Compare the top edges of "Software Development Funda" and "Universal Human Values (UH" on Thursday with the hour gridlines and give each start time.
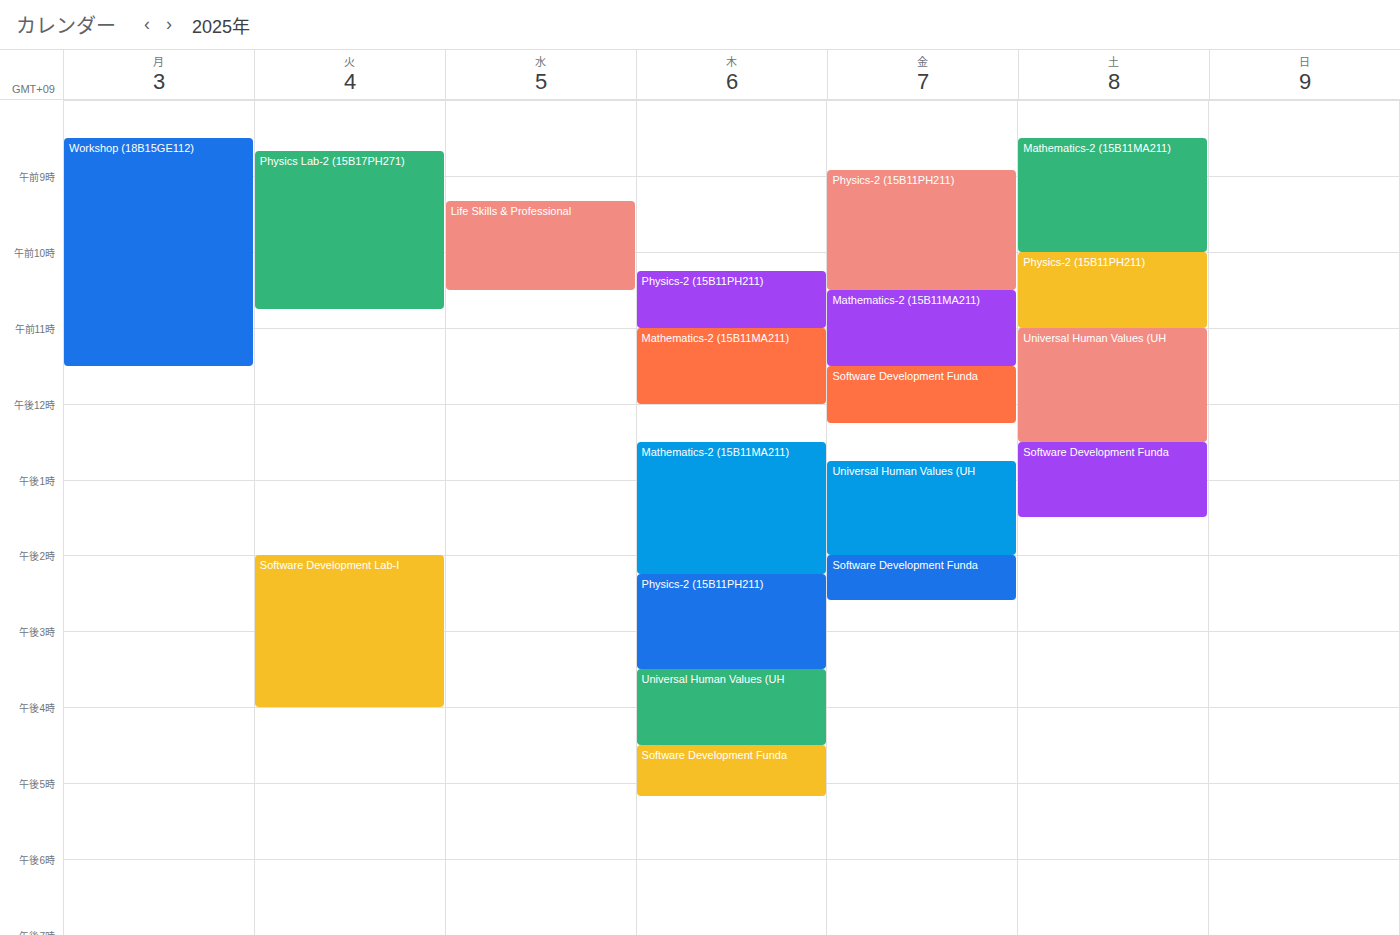
"Software Development Funda": 4:30 PM, halfway between the 4 PM and 5 PM lines. "Universal Human Values (UH": 3:30 PM, halfway between the 3 PM and 4 PM lines.